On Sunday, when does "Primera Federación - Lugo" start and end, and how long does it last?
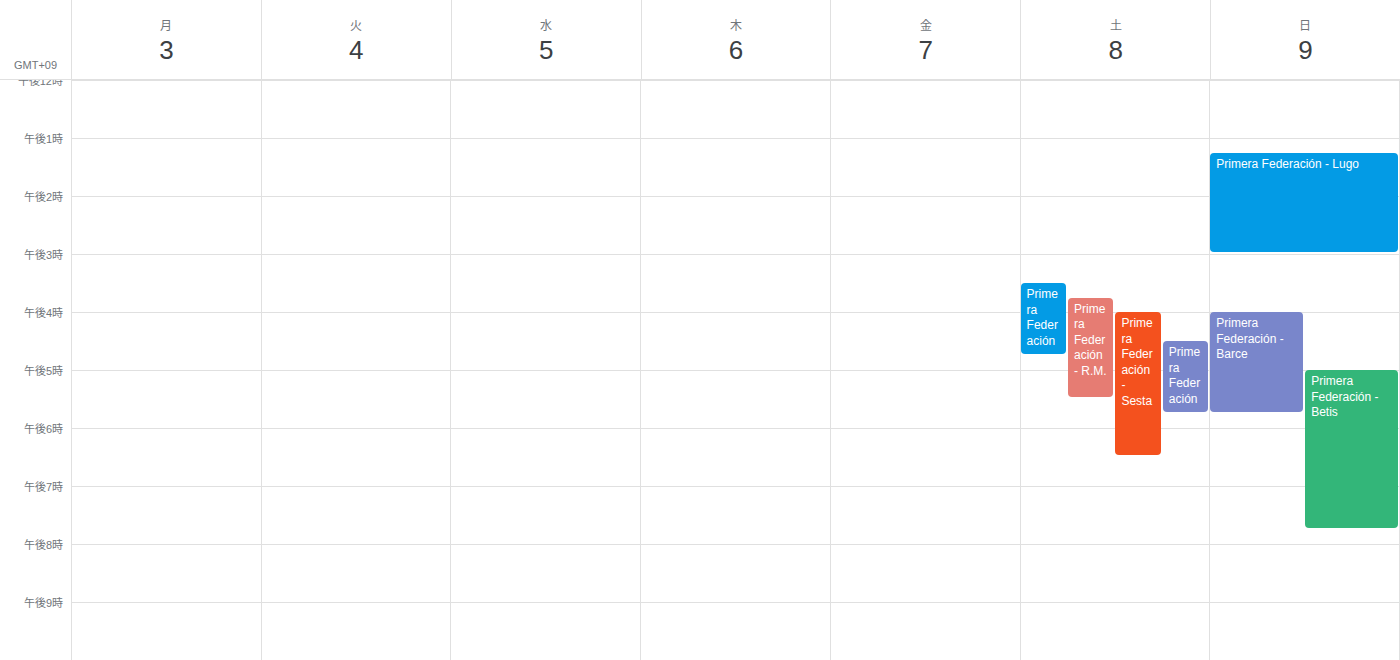
1:15 PM to 3:00 PM, 1 hour 45 minutes